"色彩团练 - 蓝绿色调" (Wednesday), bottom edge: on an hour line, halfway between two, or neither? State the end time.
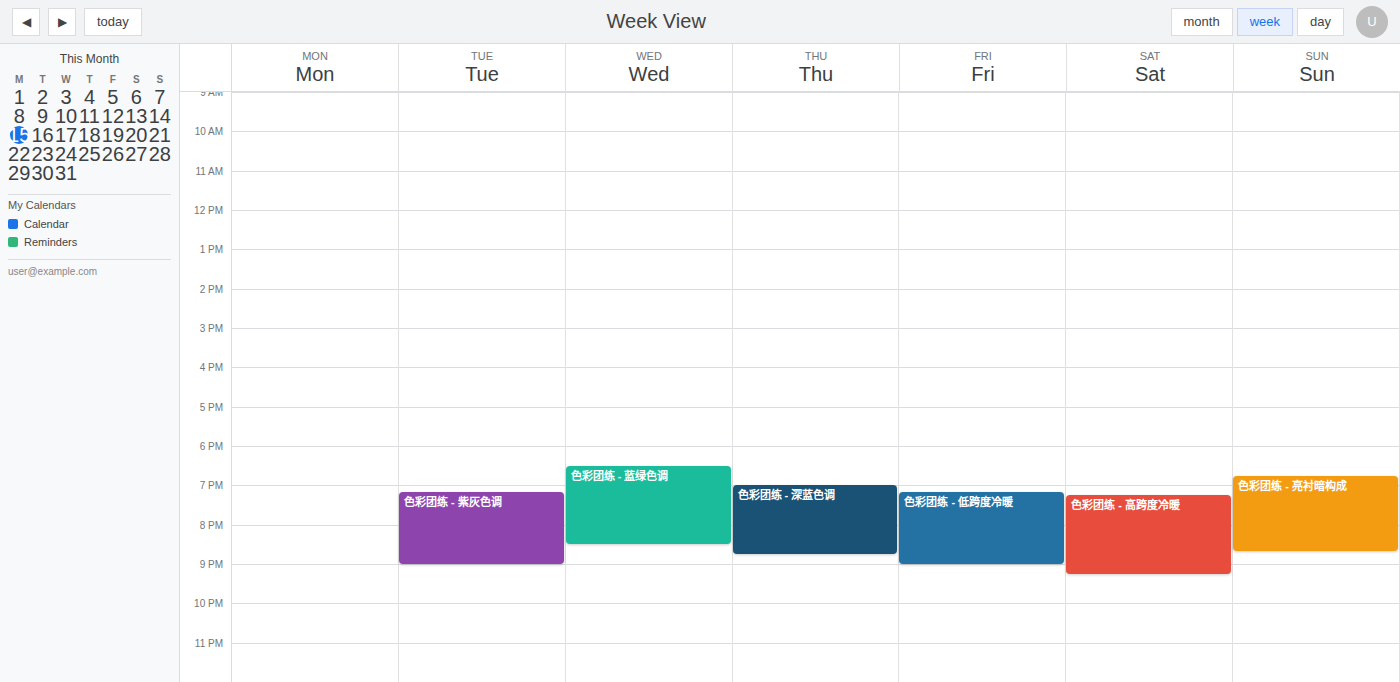
8:30 PM -- halfway between the 8 PM and 9 PM lines.